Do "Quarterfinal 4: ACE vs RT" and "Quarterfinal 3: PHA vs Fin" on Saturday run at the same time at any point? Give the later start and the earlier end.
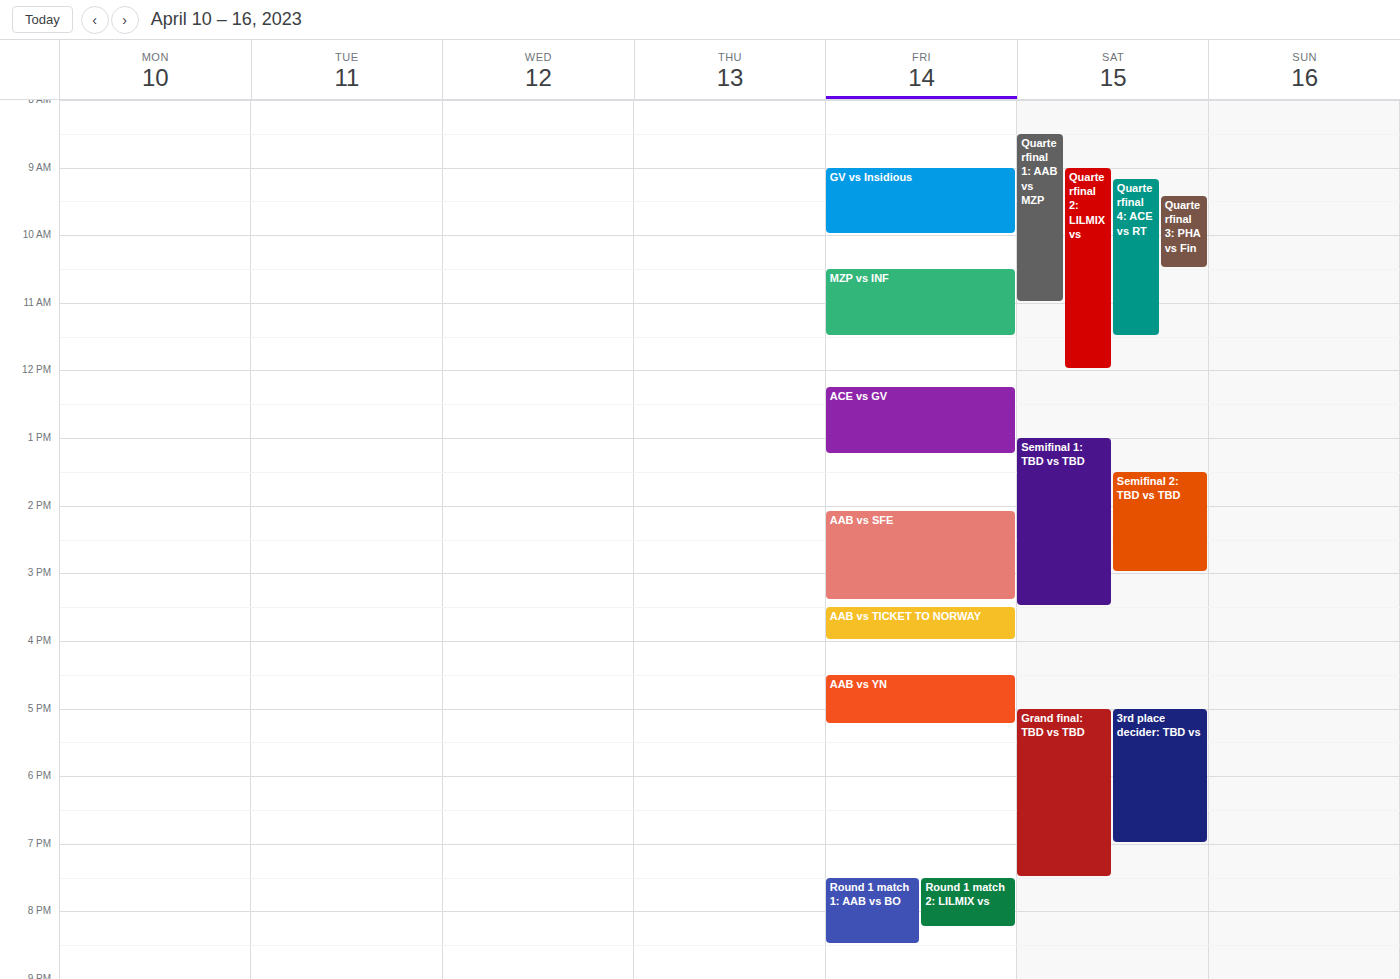
"Quarterfinal 3: PHA vs Fin" runs 9:25 AM to 10:30 AM, inside "Quarterfinal 4: ACE vs RT" -- they overlap.